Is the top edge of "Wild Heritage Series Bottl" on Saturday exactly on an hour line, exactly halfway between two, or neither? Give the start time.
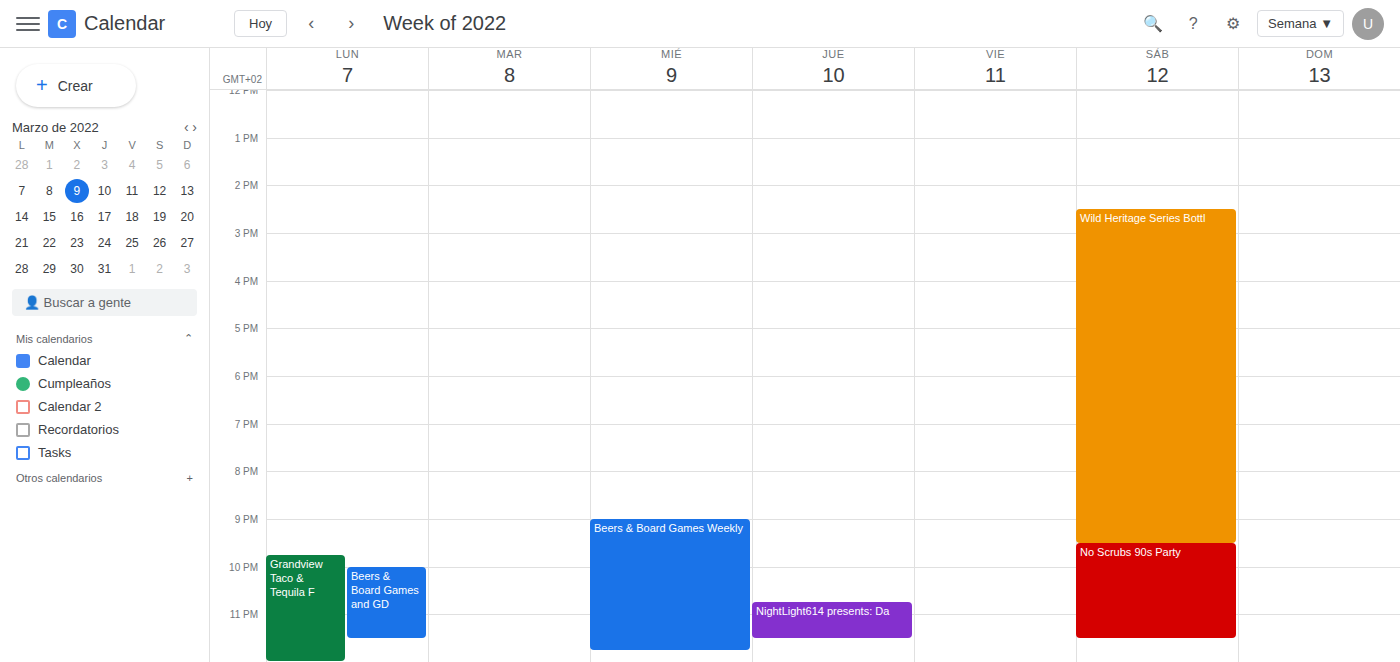
2:30 PM -- halfway between the 2 PM and 3 PM lines.